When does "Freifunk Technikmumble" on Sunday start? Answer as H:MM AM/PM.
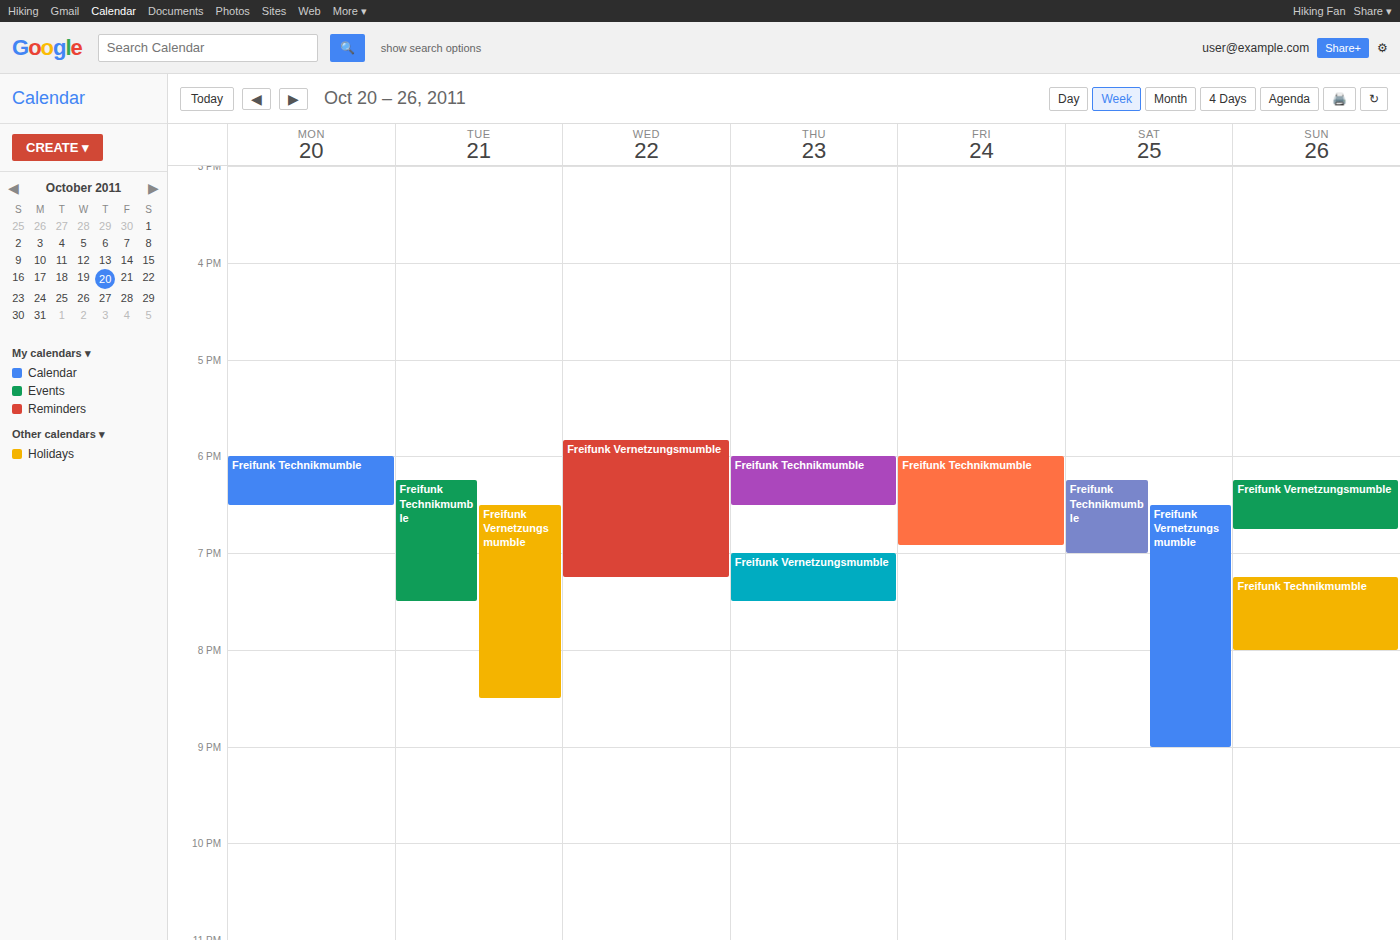
7:15 PM